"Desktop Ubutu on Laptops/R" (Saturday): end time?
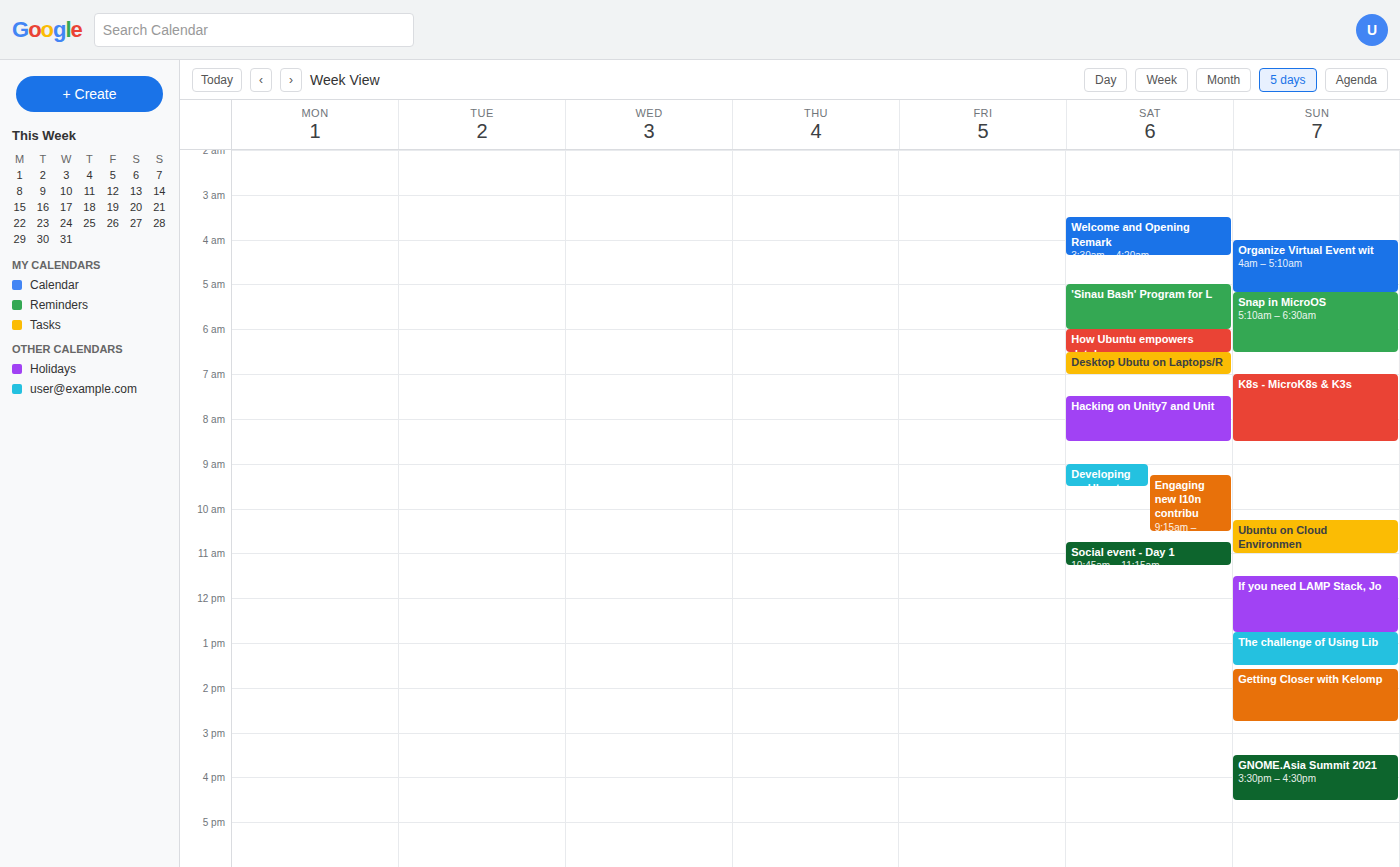
7:00 AM